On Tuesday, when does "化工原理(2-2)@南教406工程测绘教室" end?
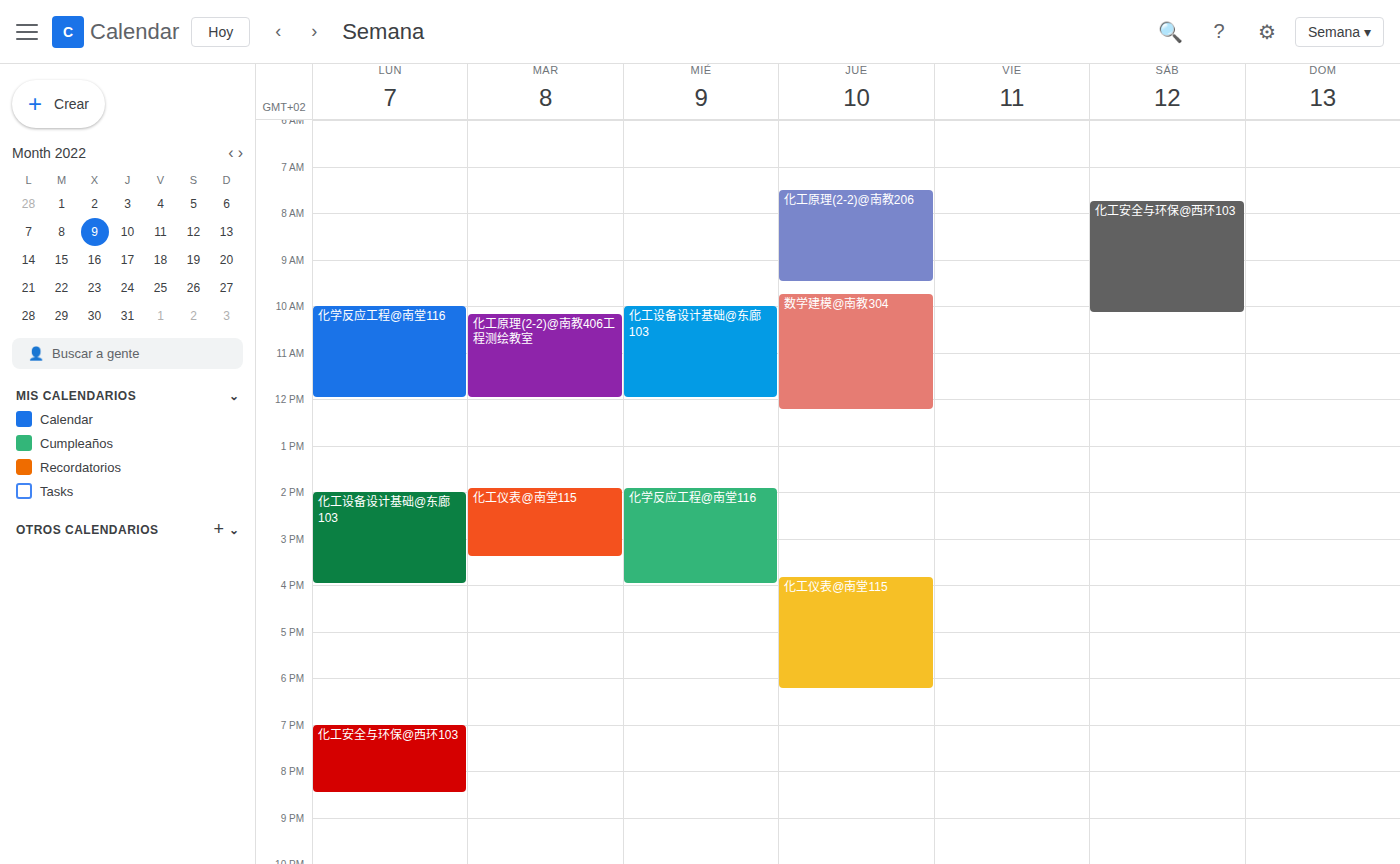
12:00 PM